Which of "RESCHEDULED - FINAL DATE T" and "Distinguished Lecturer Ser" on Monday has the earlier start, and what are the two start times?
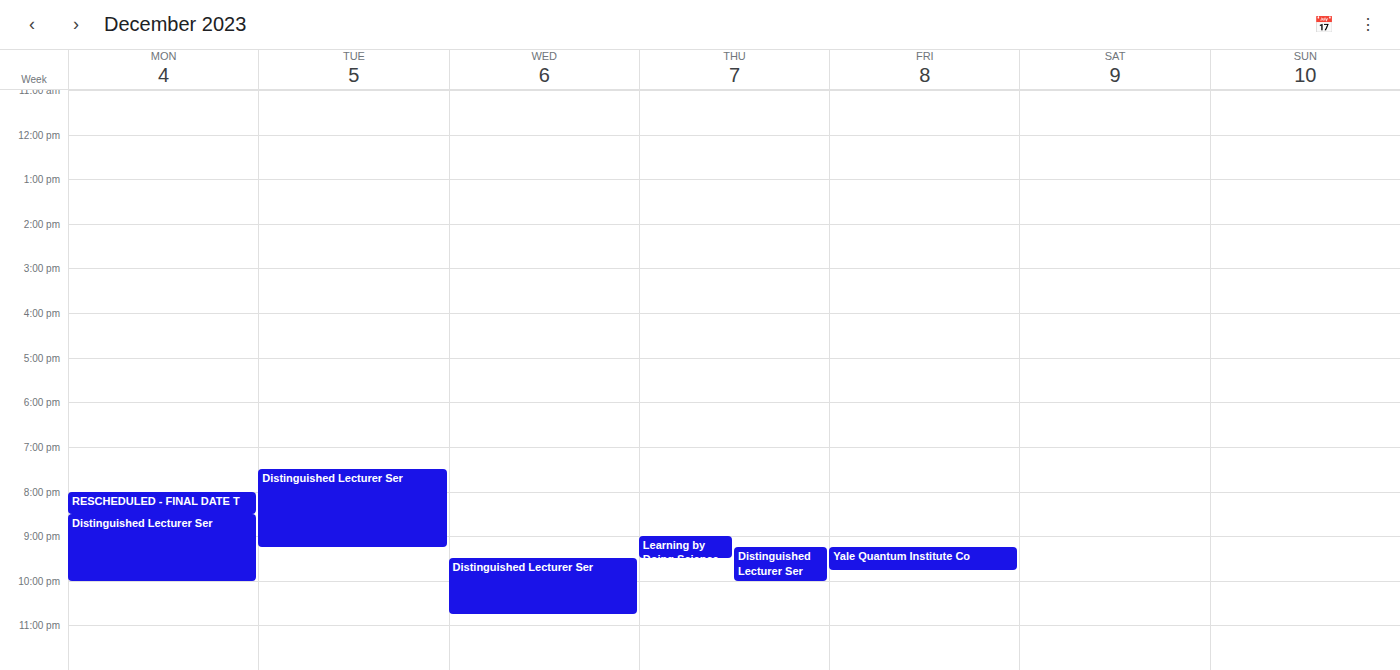
"RESCHEDULED - FINAL DATE T" 8:00 PM; "Distinguished Lecturer Ser" 8:30 PM.